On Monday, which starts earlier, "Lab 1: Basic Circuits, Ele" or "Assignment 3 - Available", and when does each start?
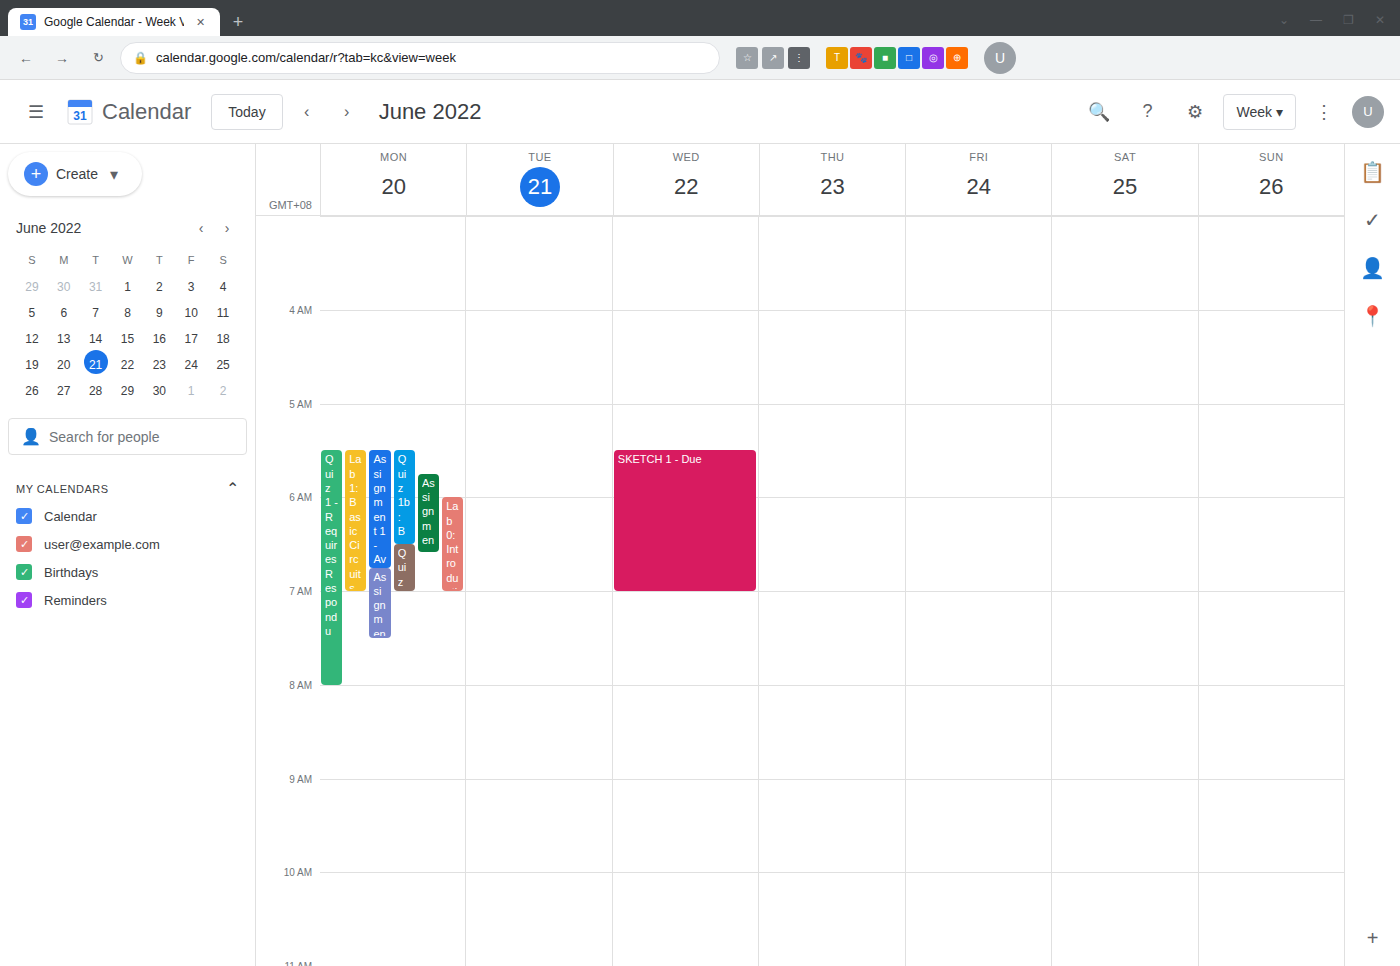
"Lab 1: Basic Circuits, Ele" 5:30 AM; "Assignment 3 - Available" 6:45 AM.